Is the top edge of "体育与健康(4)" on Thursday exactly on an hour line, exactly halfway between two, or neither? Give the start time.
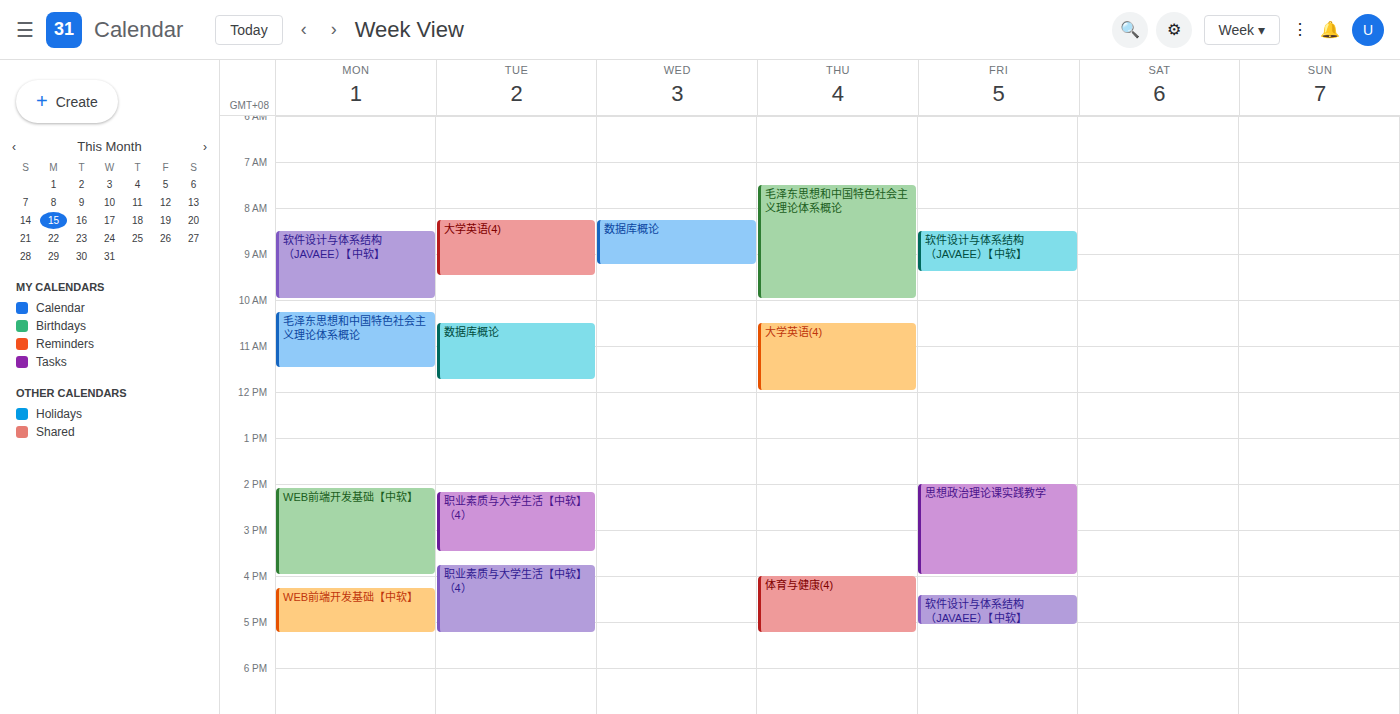
4:00 PM -- exactly on the 4 PM line.